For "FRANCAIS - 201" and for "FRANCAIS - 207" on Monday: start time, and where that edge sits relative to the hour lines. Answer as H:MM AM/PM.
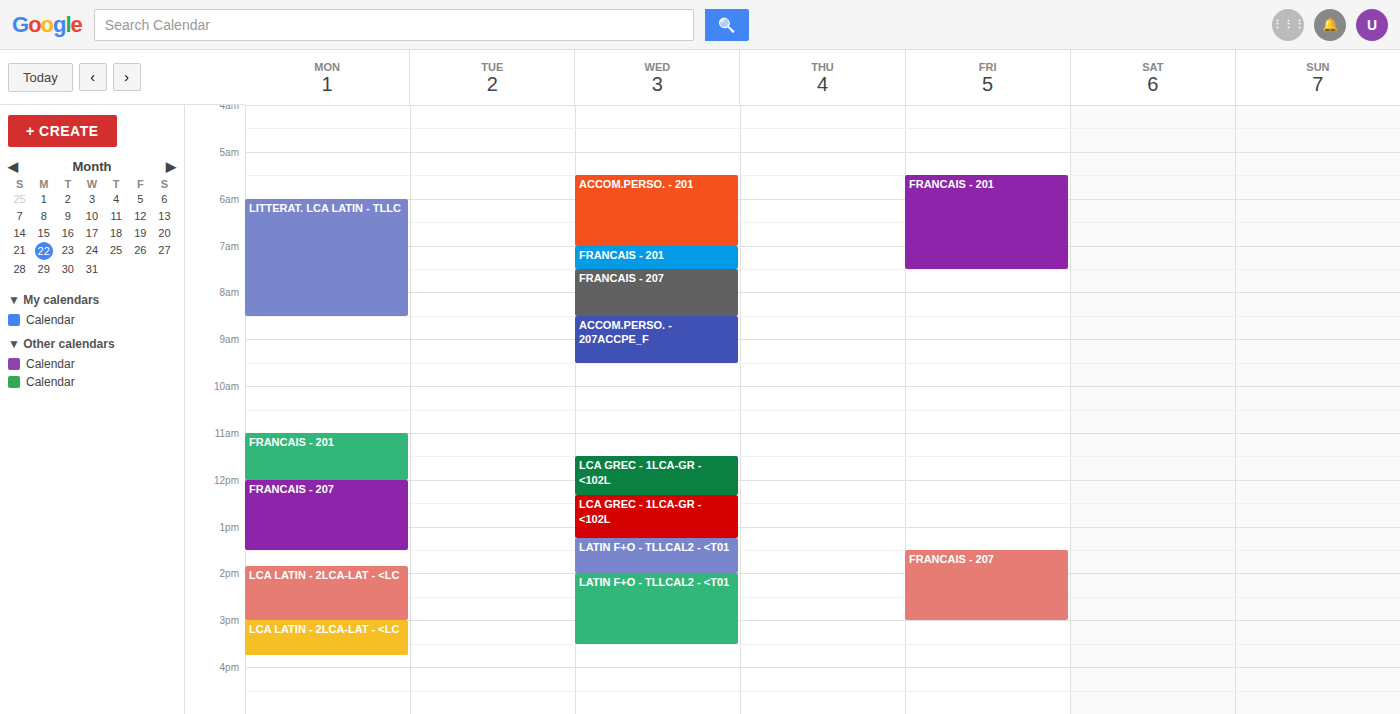
"FRANCAIS - 201": 11:00 AM, exactly on the 11 AM line. "FRANCAIS - 207": 12:00 PM, exactly on the 12 PM line.